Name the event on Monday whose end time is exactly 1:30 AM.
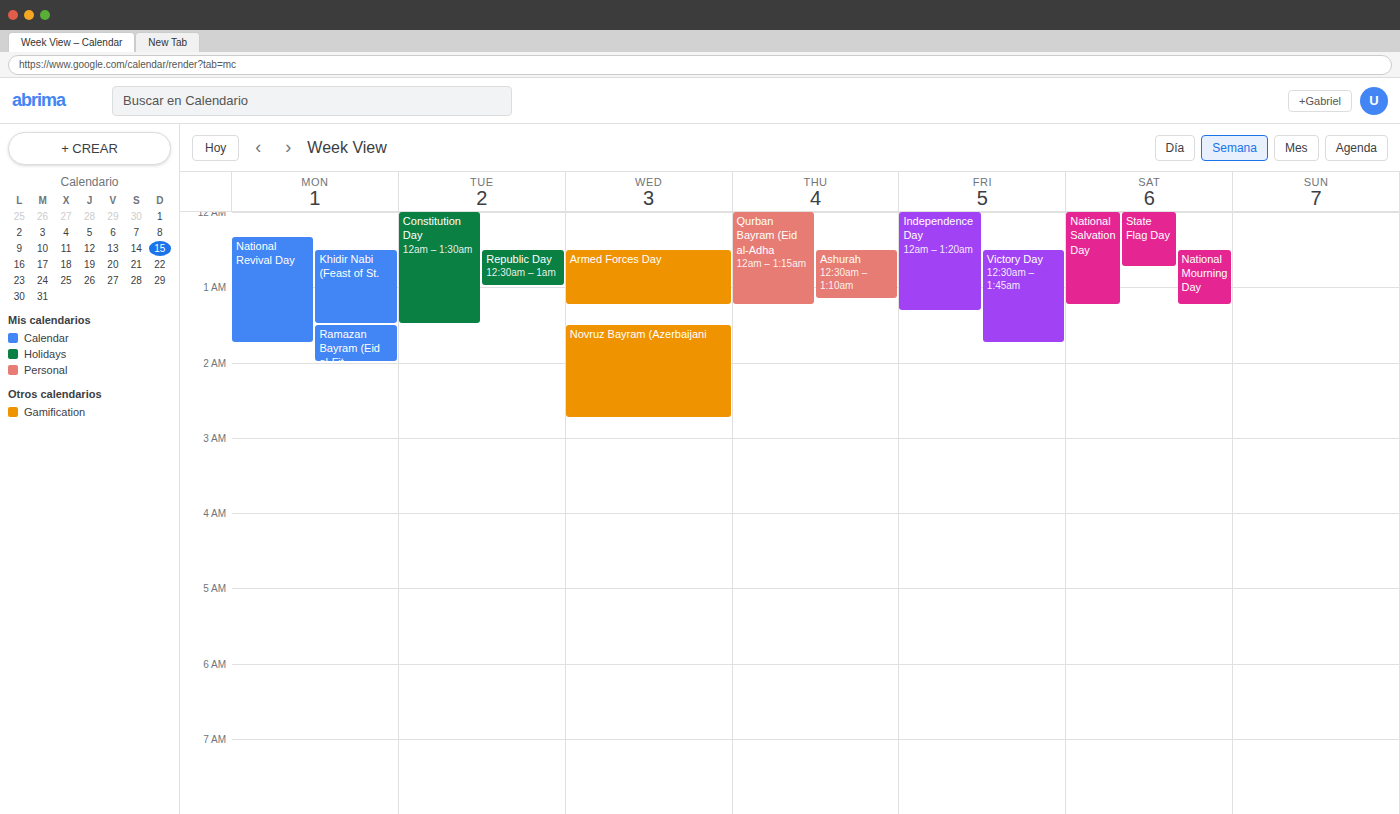
"Khidir Nabi (Feast of St."